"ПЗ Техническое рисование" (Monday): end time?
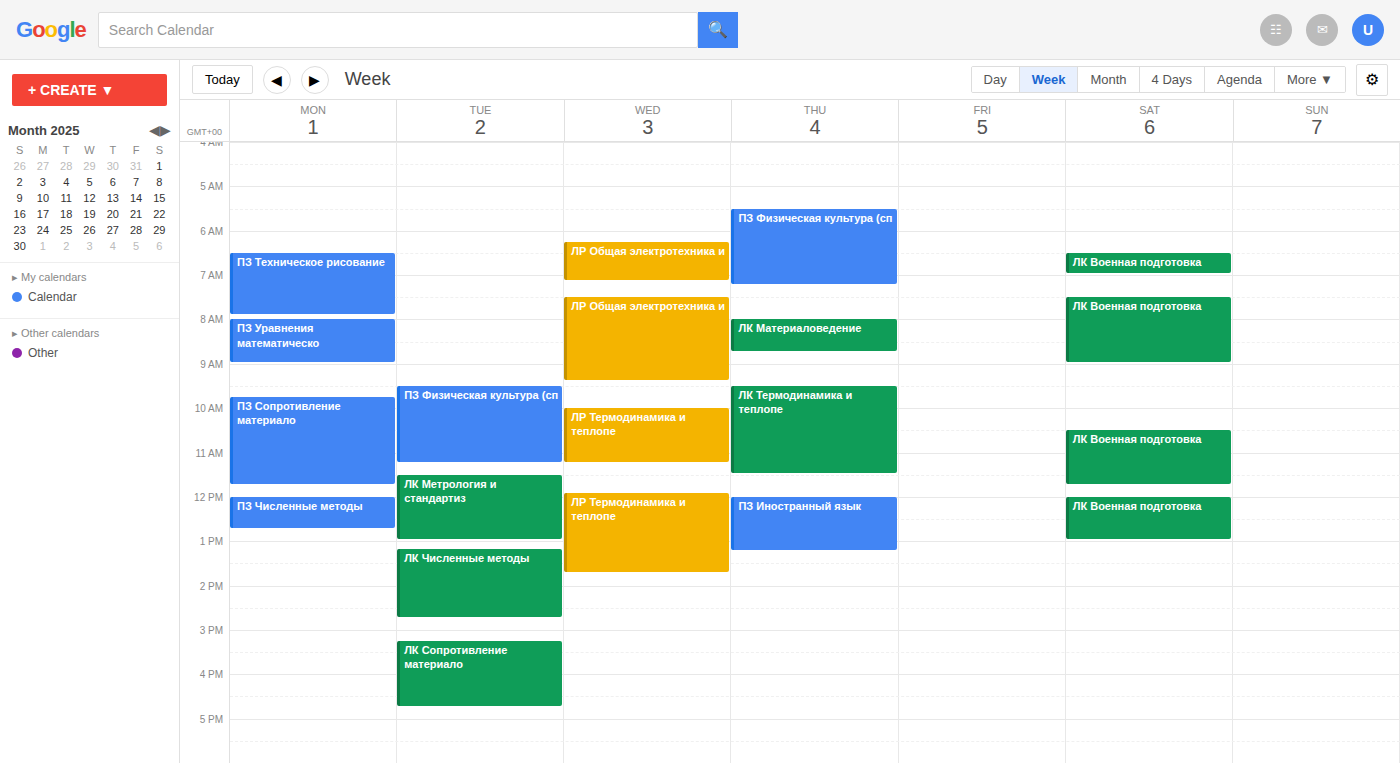
7:55 AM